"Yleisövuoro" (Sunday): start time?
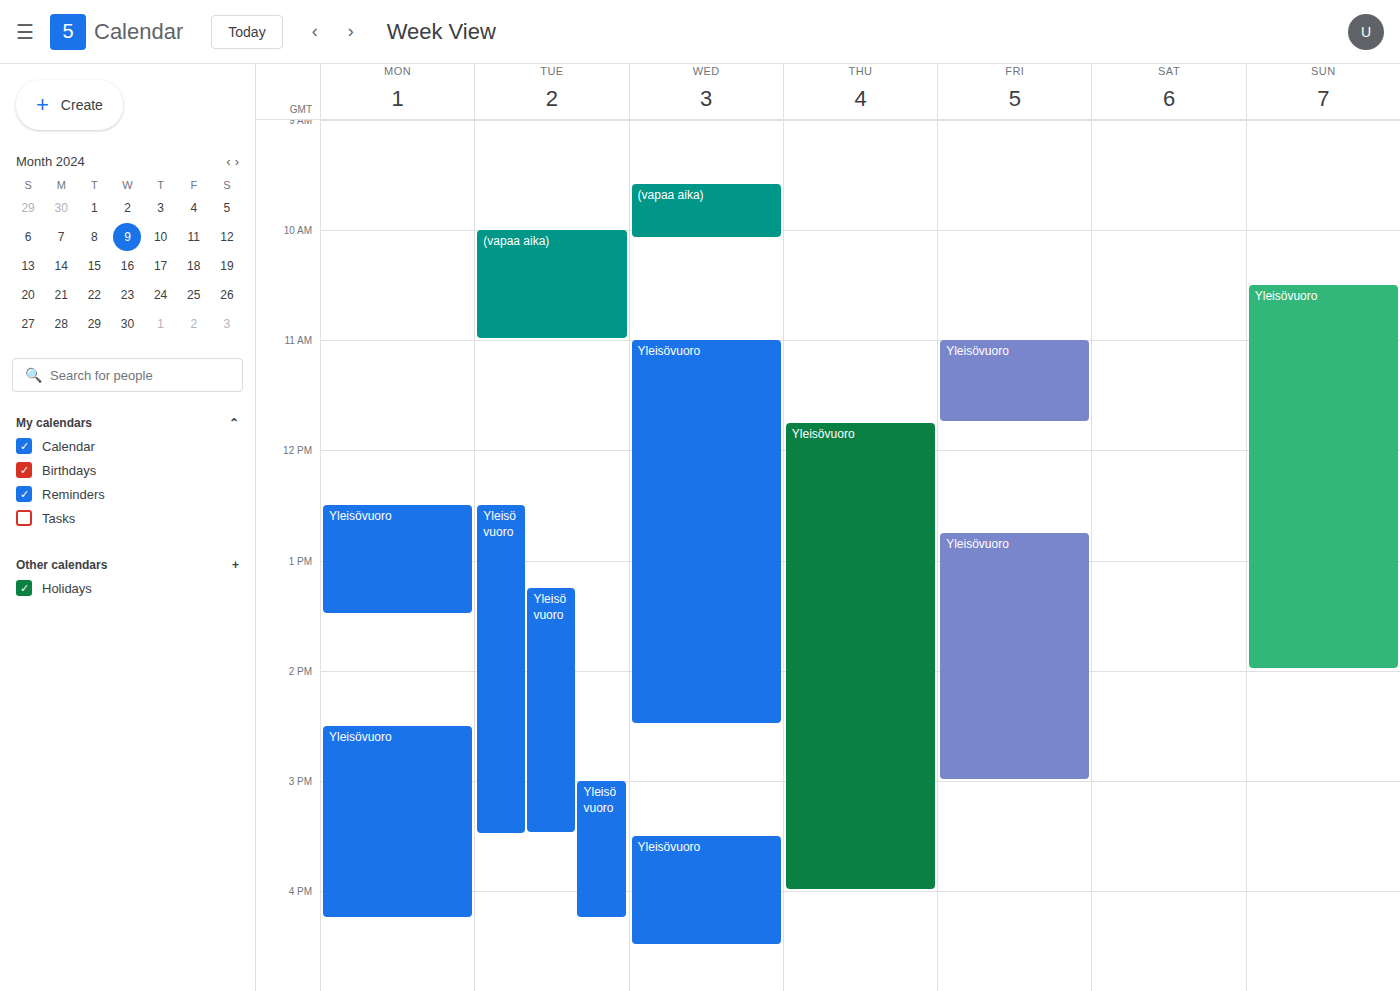
10:30